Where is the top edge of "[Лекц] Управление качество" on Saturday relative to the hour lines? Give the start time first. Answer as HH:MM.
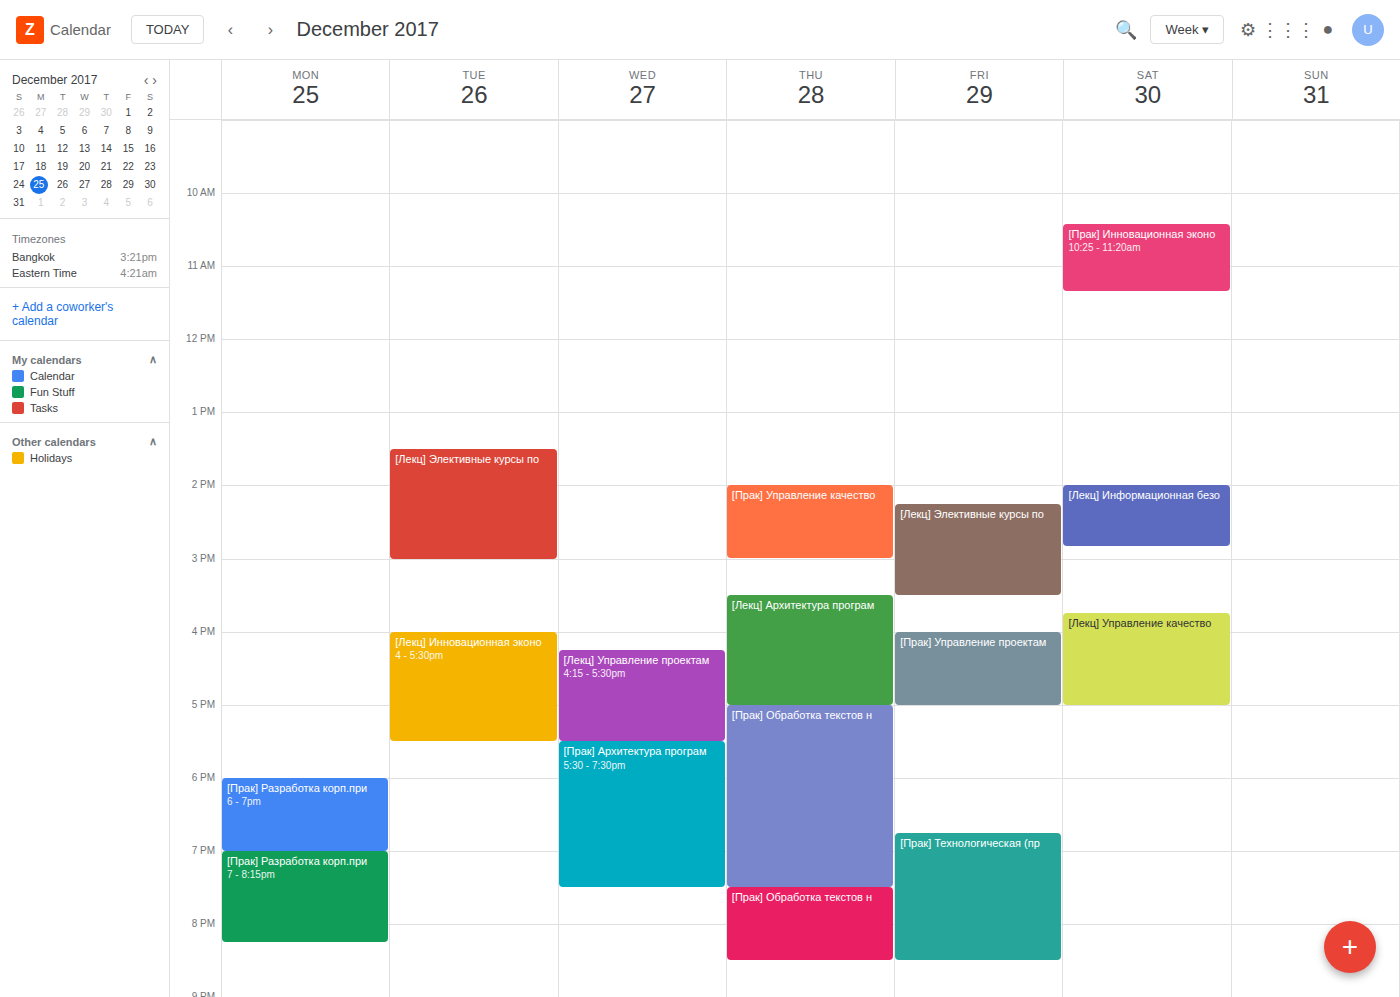
15:45 -- neither: three quarters of the way from the 15:00 line to the 16:00 line.